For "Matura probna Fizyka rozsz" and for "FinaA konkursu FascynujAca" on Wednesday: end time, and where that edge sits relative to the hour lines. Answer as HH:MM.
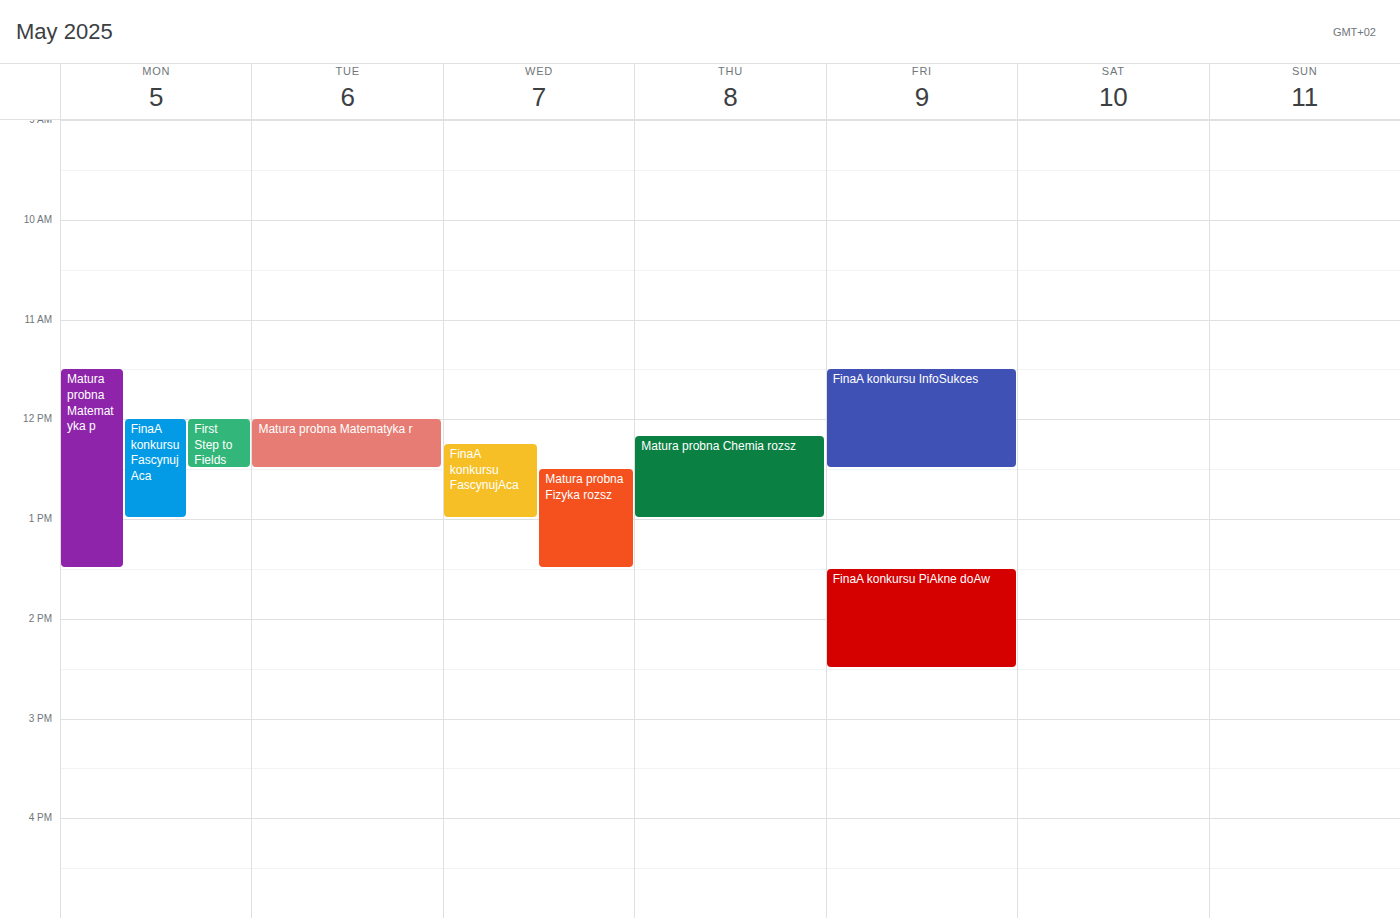
"Matura probna Fizyka rozsz": 13:30, halfway between the 13:00 and 14:00 lines. "FinaA konkursu FascynujAca": 13:00, exactly on the 13:00 line.